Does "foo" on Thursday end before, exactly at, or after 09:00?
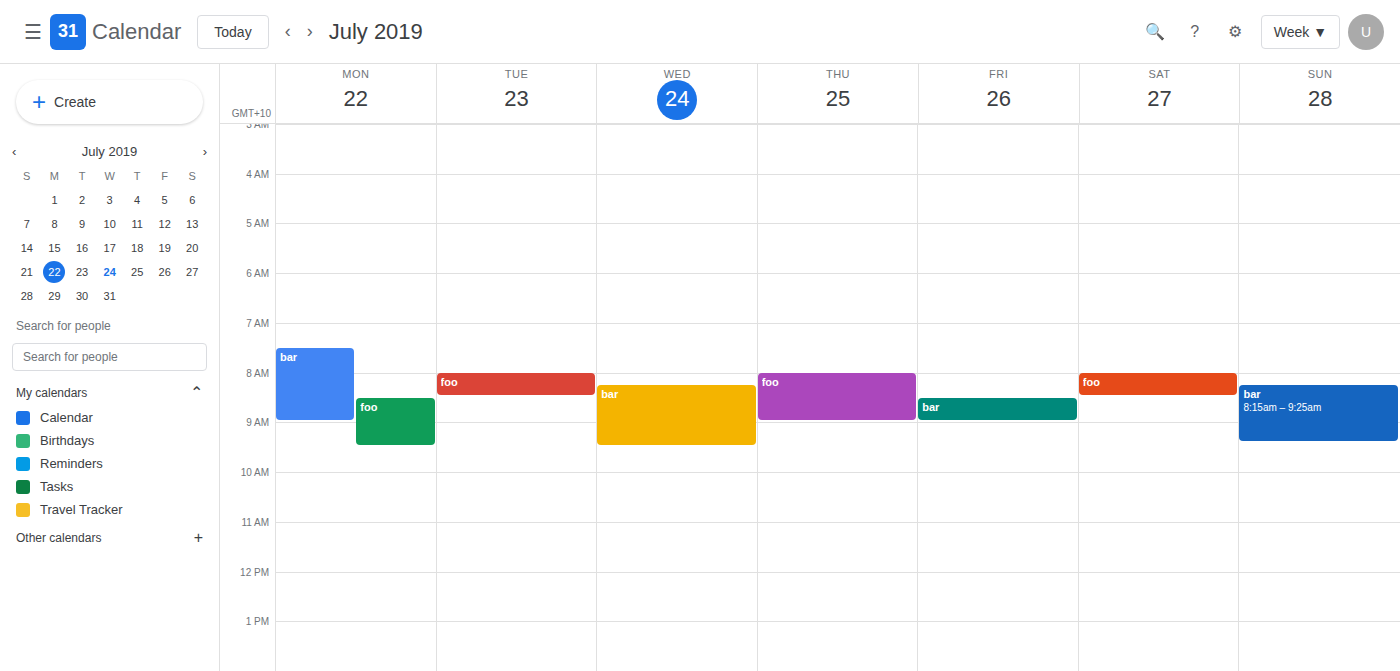
09:00 -- exactly at 09:00, on the 09:00 line.